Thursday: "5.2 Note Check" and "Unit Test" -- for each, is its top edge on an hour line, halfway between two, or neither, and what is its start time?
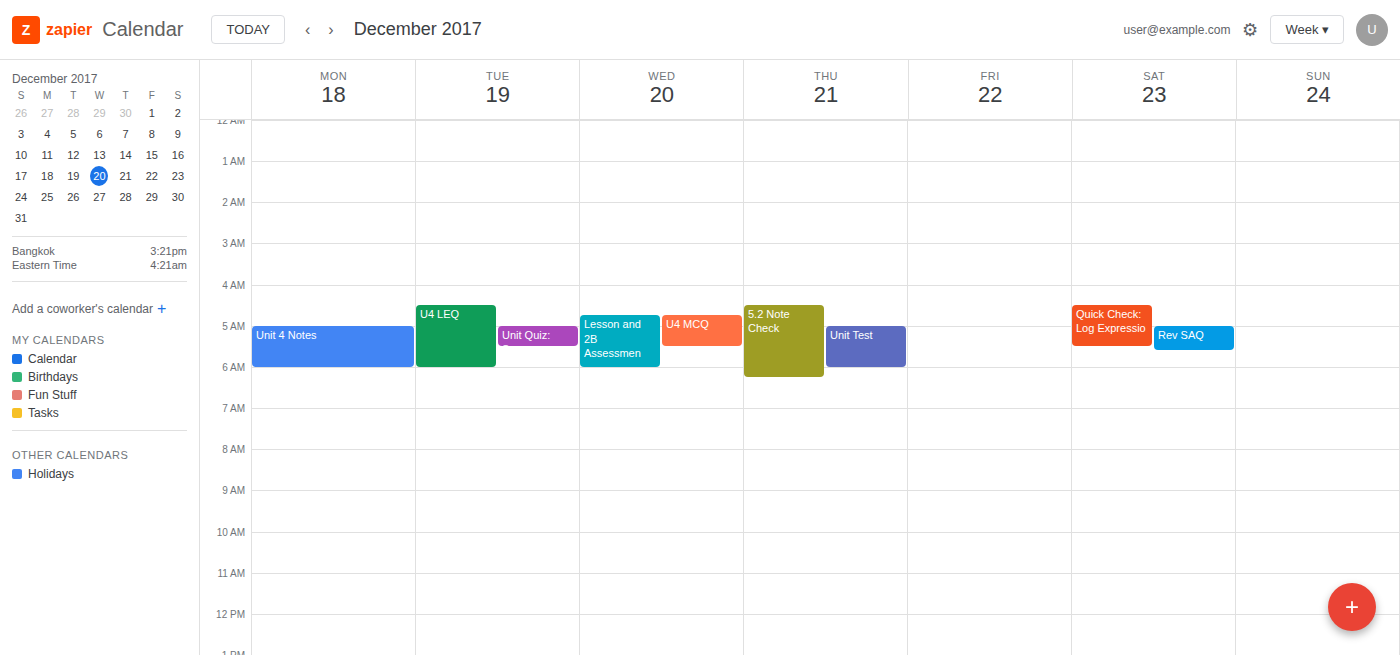
"5.2 Note Check": 4:30 AM, halfway between the 4 AM and 5 AM lines. "Unit Test": 5:00 AM, exactly on the 5 AM line.